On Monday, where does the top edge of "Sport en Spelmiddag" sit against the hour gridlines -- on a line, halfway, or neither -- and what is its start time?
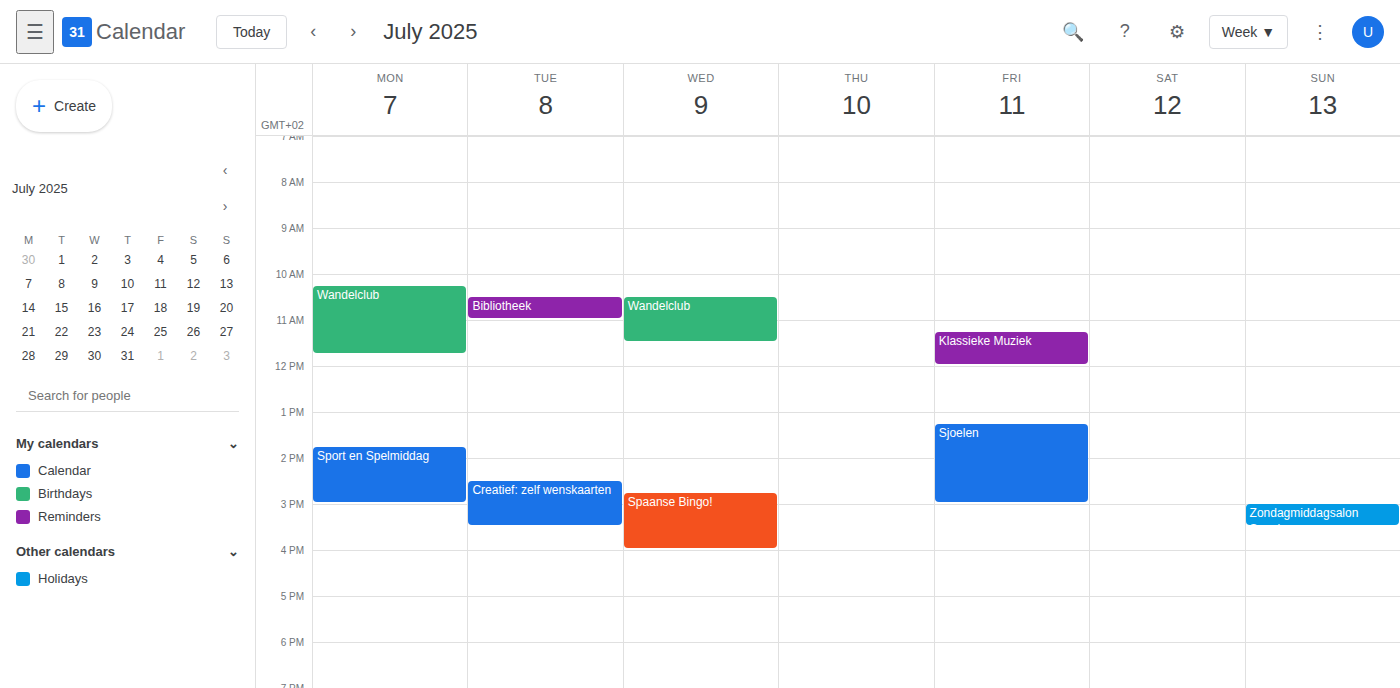
13:45 -- neither: three quarters of the way from the 13:00 line to the 14:00 line.